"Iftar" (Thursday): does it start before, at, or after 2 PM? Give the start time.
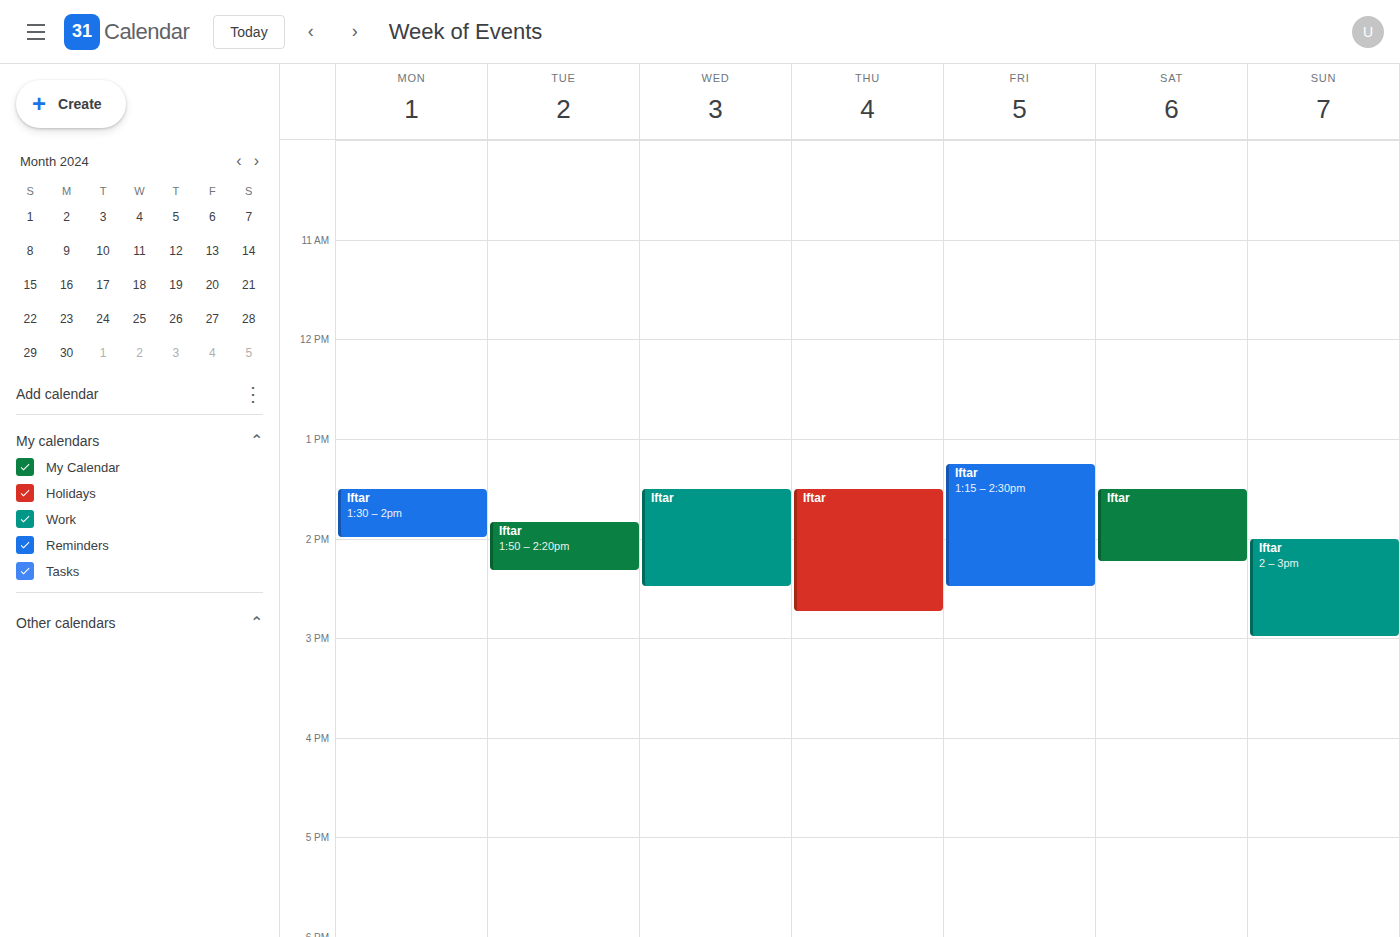
1:30 PM -- before 2 PM, 30 minutes above the 2 PM line.